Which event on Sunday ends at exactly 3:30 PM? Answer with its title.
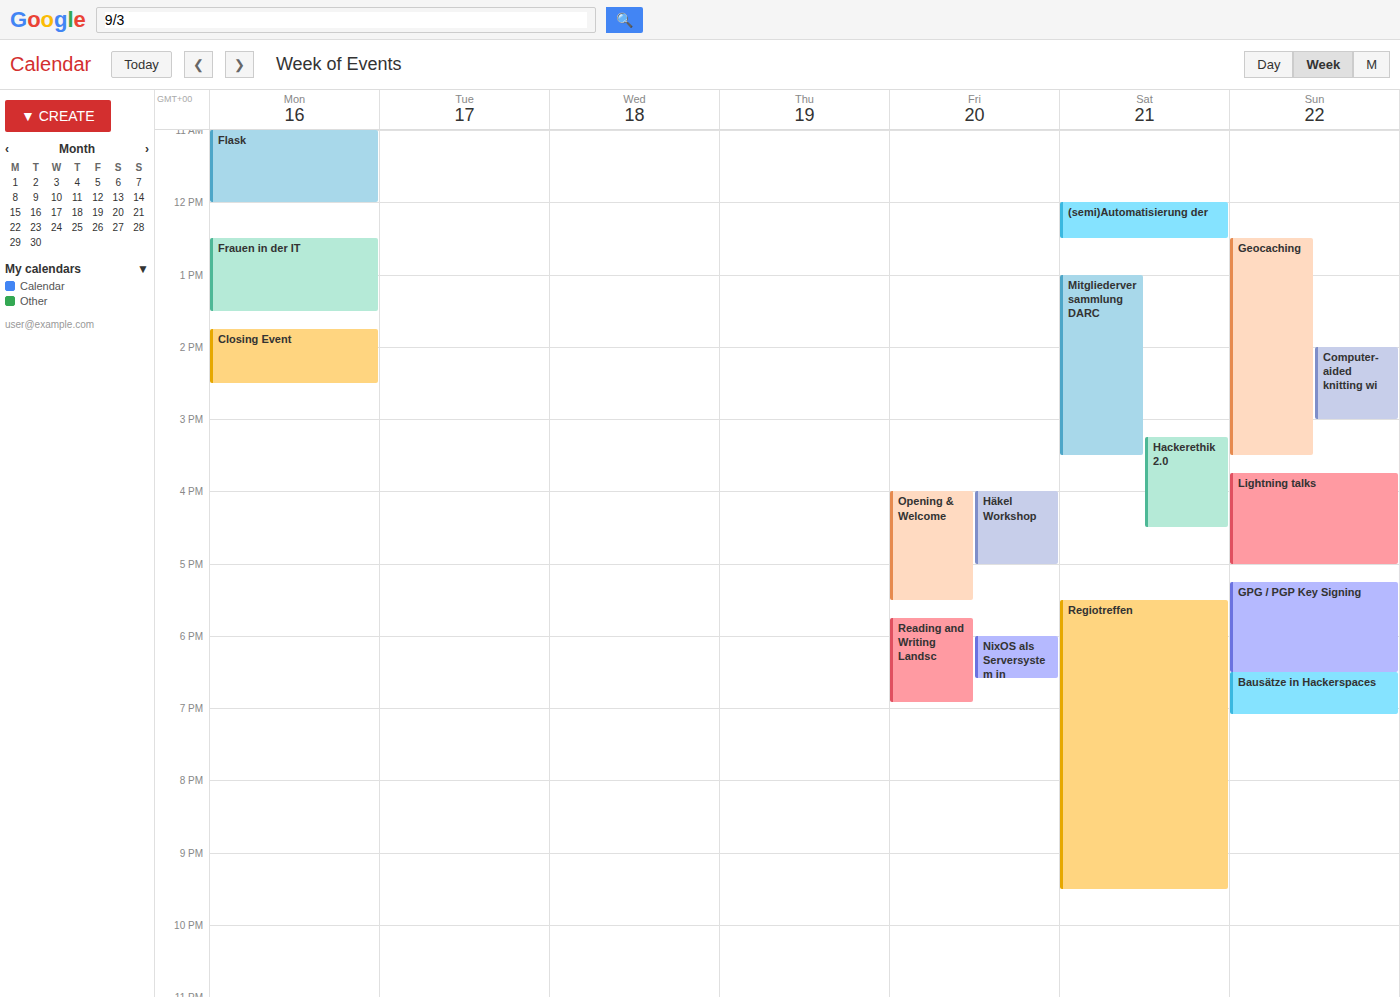
"Geocaching"